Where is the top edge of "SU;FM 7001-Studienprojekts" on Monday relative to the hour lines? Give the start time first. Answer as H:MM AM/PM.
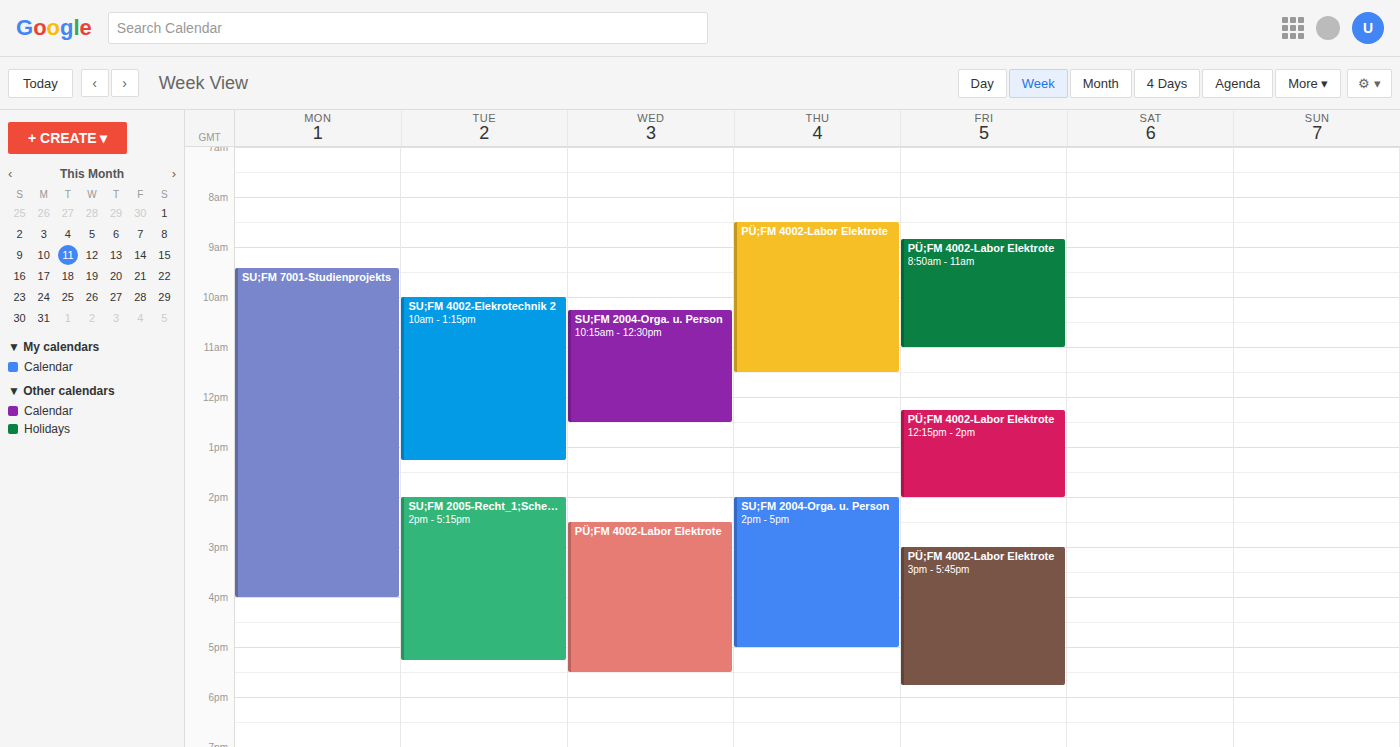
9:25 AM -- neither: 25 minutes below the 9 AM line and 35 minutes above the 10 AM line.